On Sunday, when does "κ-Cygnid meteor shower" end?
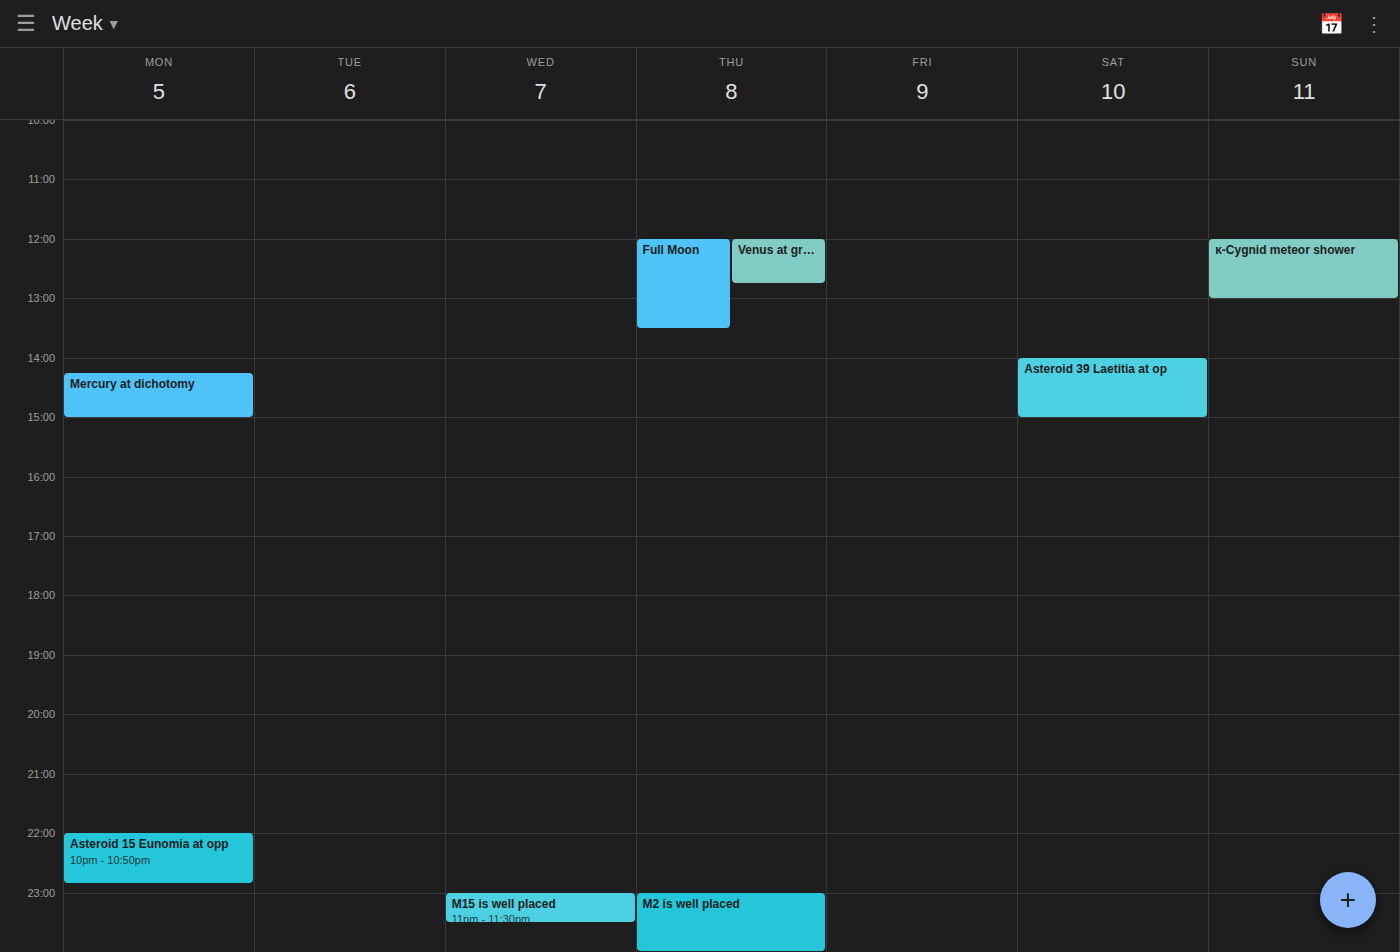
1:00 PM